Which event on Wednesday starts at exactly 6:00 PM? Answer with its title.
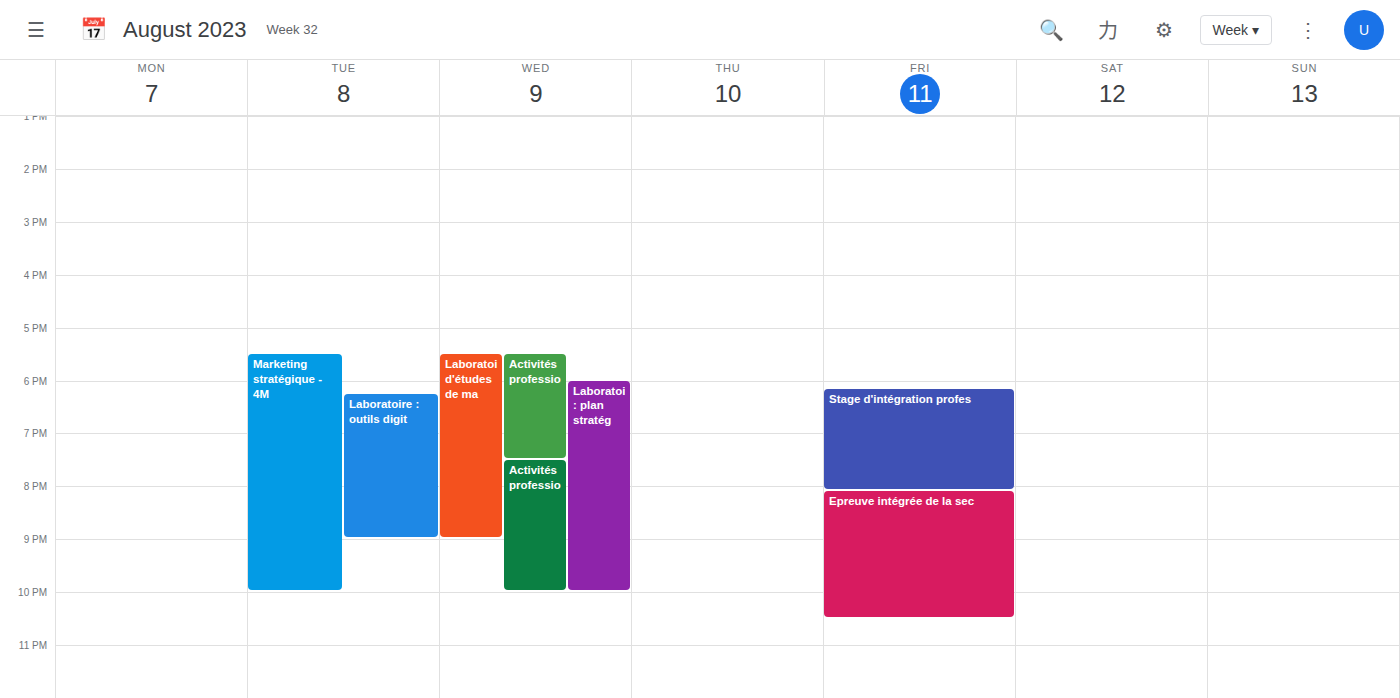
"Laboratoire : plan stratég"